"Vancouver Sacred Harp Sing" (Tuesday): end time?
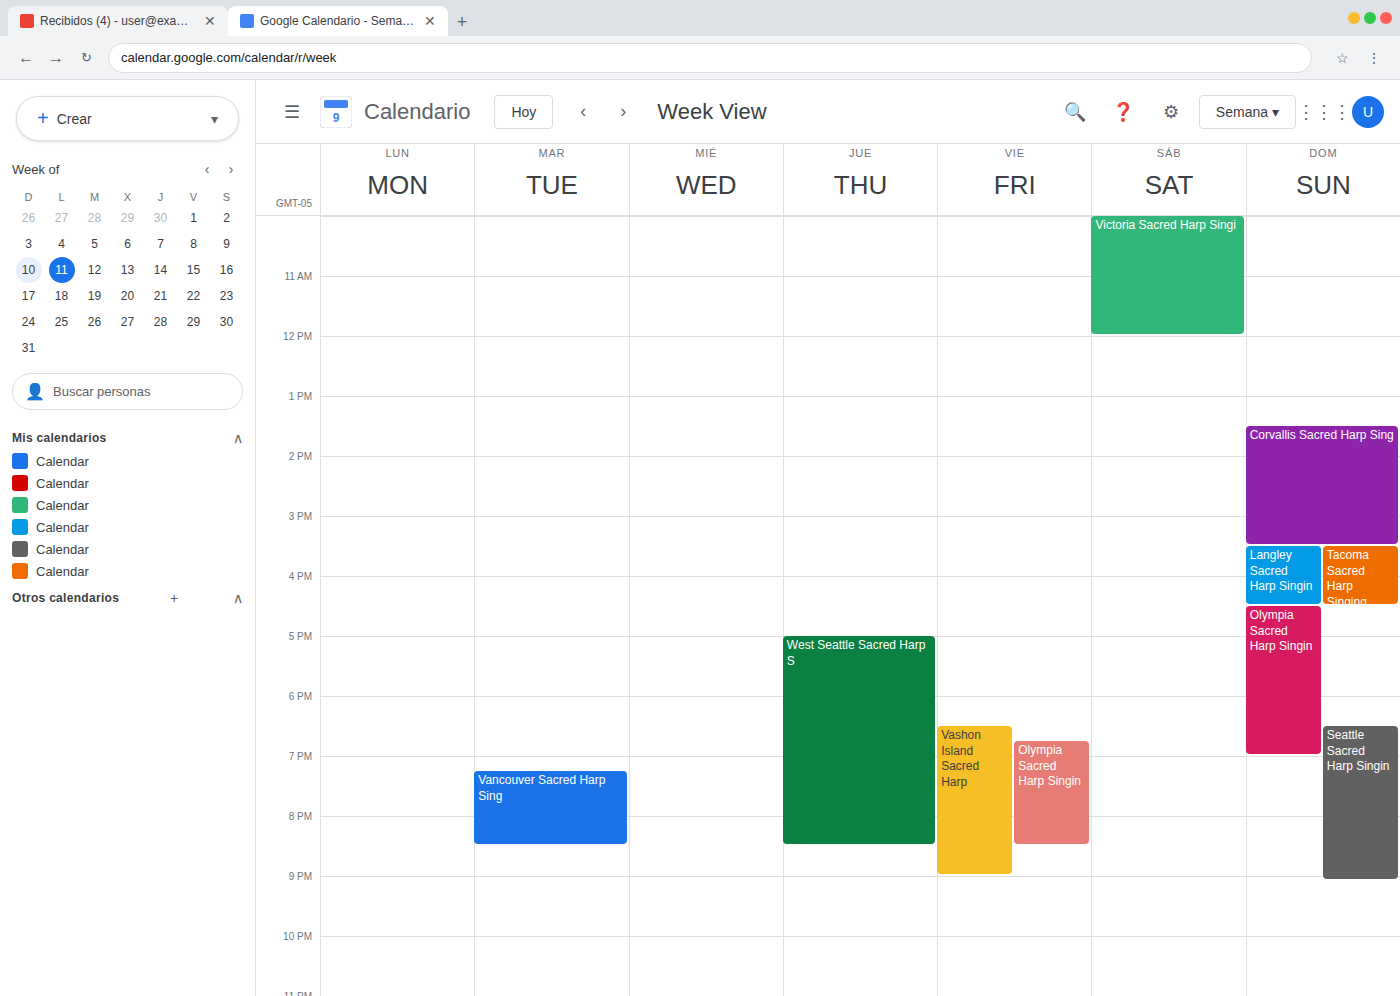
8:30 PM